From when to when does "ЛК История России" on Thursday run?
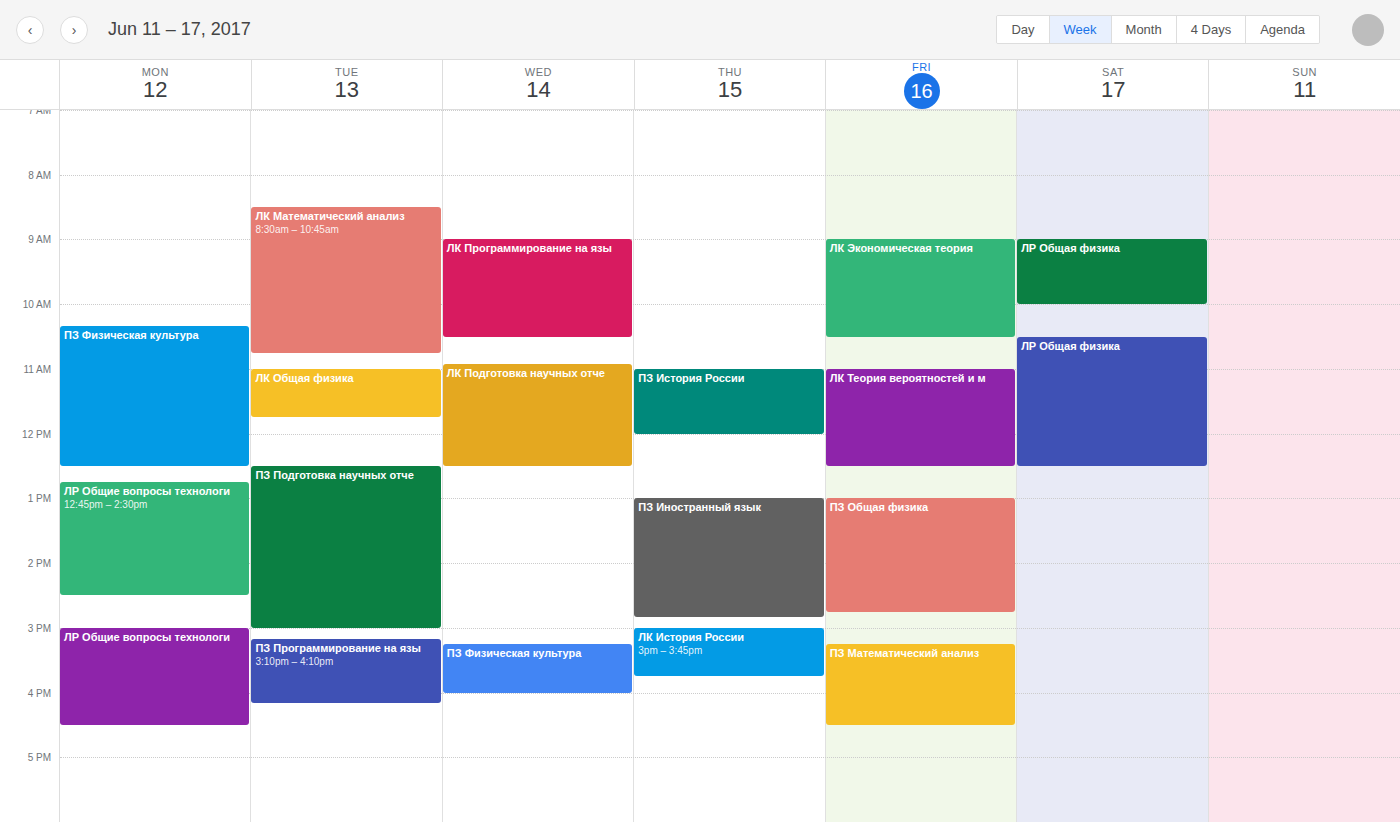
3:00 PM to 3:45 PM